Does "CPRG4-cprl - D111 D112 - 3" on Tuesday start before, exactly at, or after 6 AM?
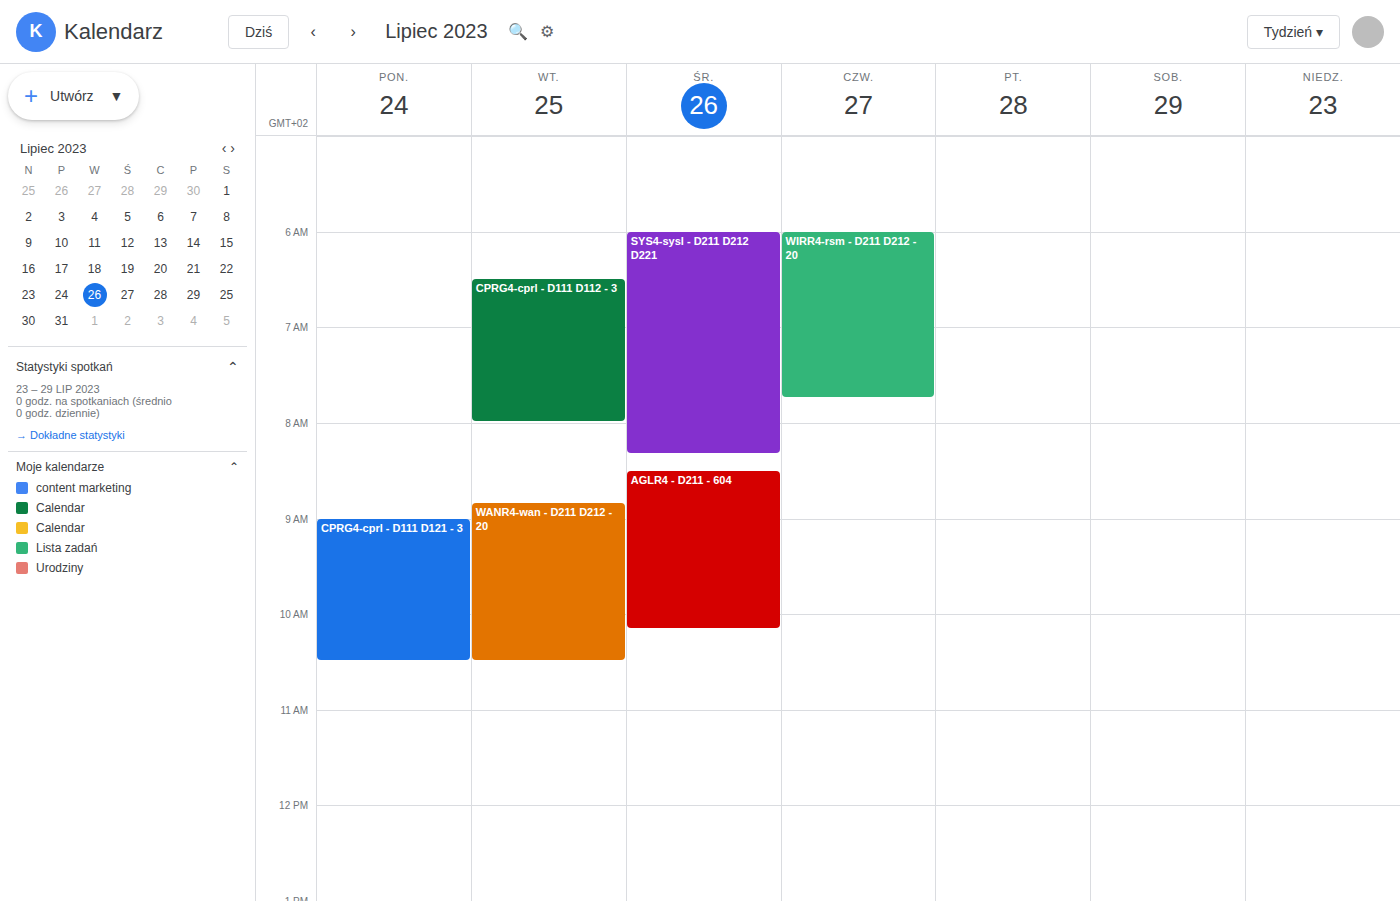
6:30 AM -- after 6 AM, 30 minutes below the 6 AM line.